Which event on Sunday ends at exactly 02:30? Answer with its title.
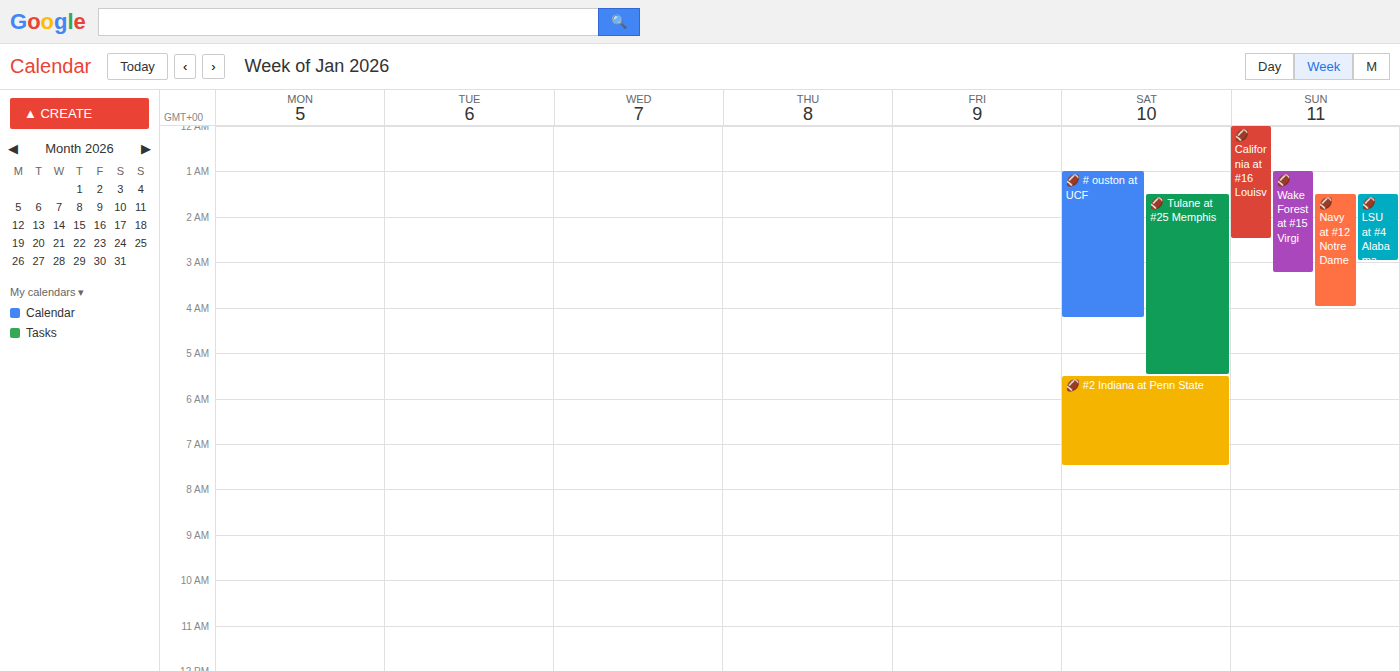
"🏈 California at #16 Louisv"